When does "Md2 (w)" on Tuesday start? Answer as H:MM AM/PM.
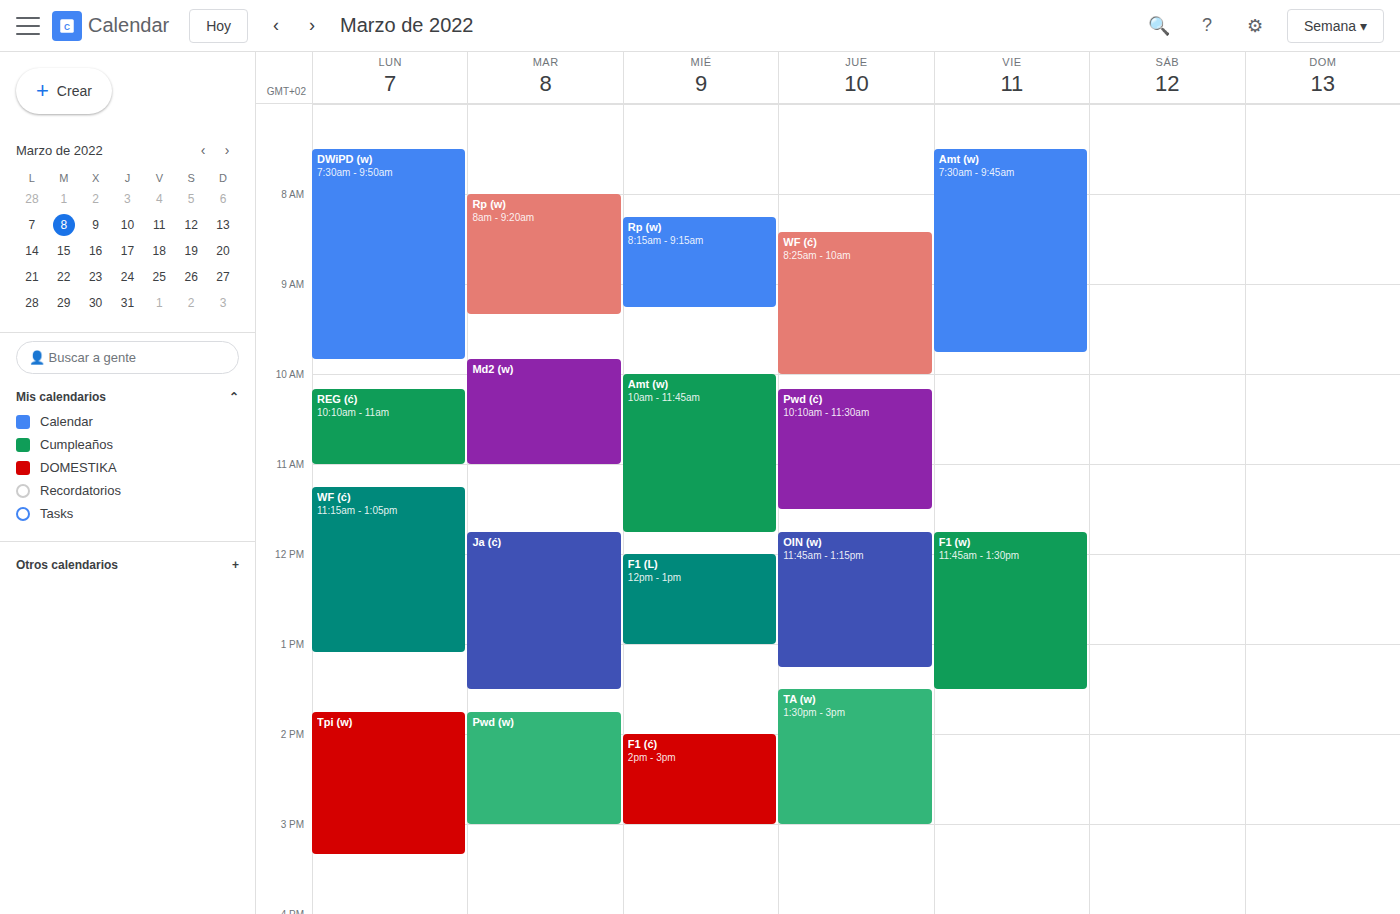
9:50 AM